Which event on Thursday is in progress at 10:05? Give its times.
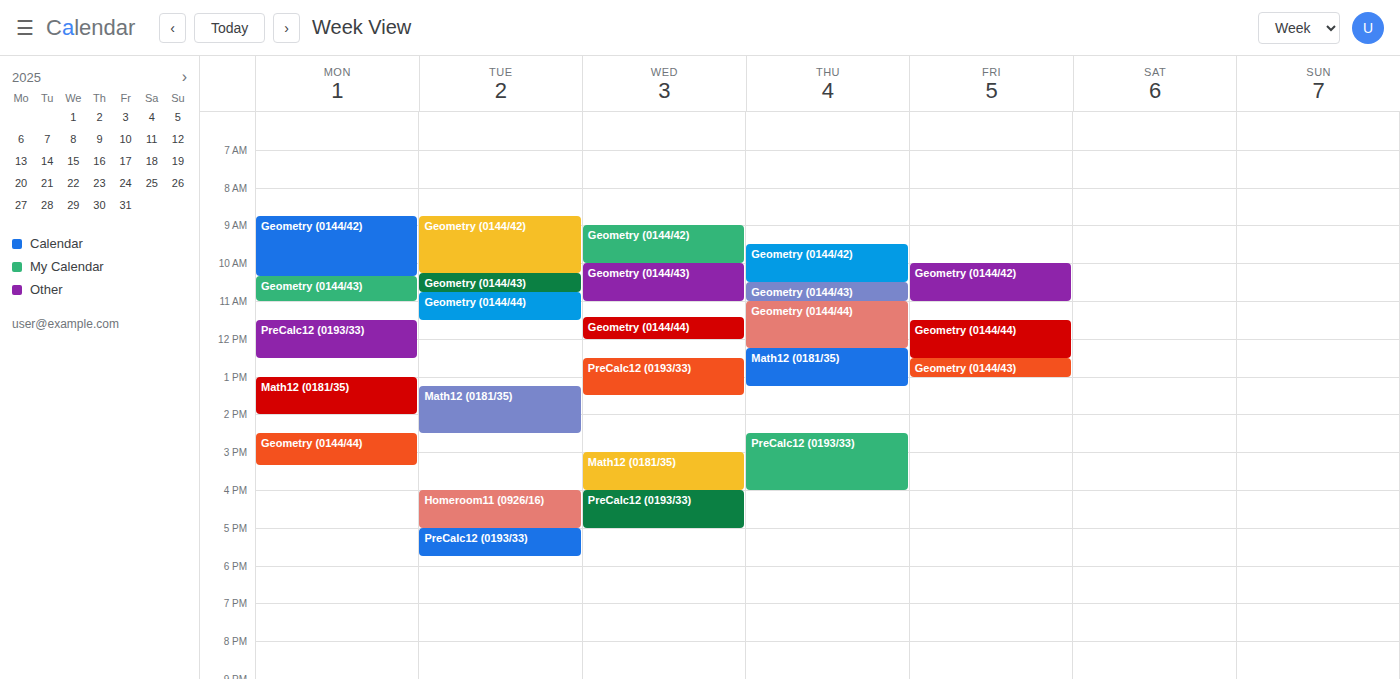
"Geometry (0144/42)", 09:30 to 10:30